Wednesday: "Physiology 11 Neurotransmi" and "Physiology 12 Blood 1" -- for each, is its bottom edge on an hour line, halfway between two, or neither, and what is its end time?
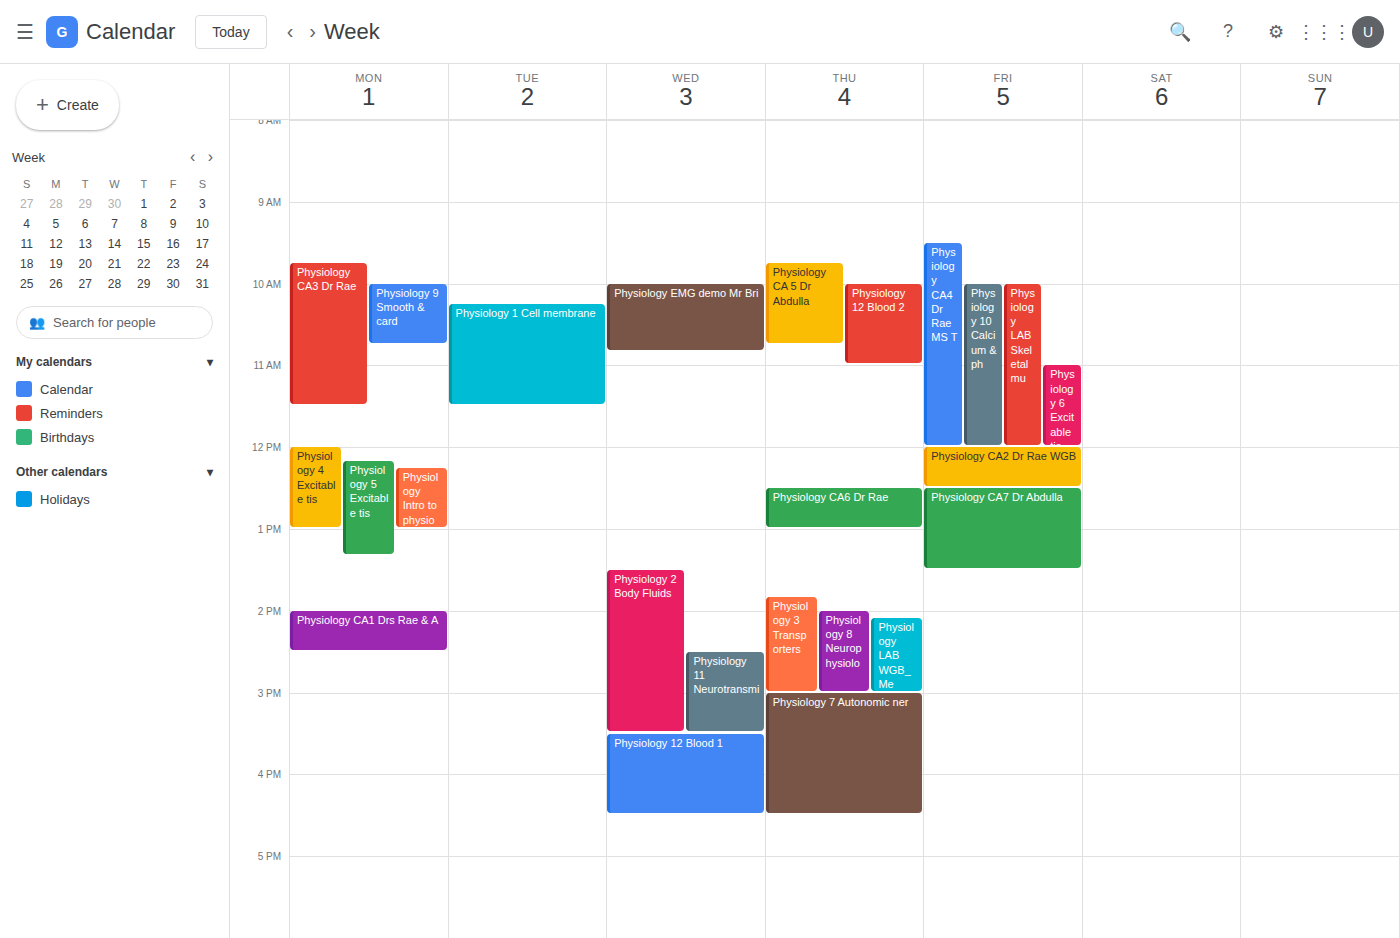
"Physiology 11 Neurotransmi": 3:30 PM, halfway between the 3 PM and 4 PM lines. "Physiology 12 Blood 1": 4:30 PM, halfway between the 4 PM and 5 PM lines.